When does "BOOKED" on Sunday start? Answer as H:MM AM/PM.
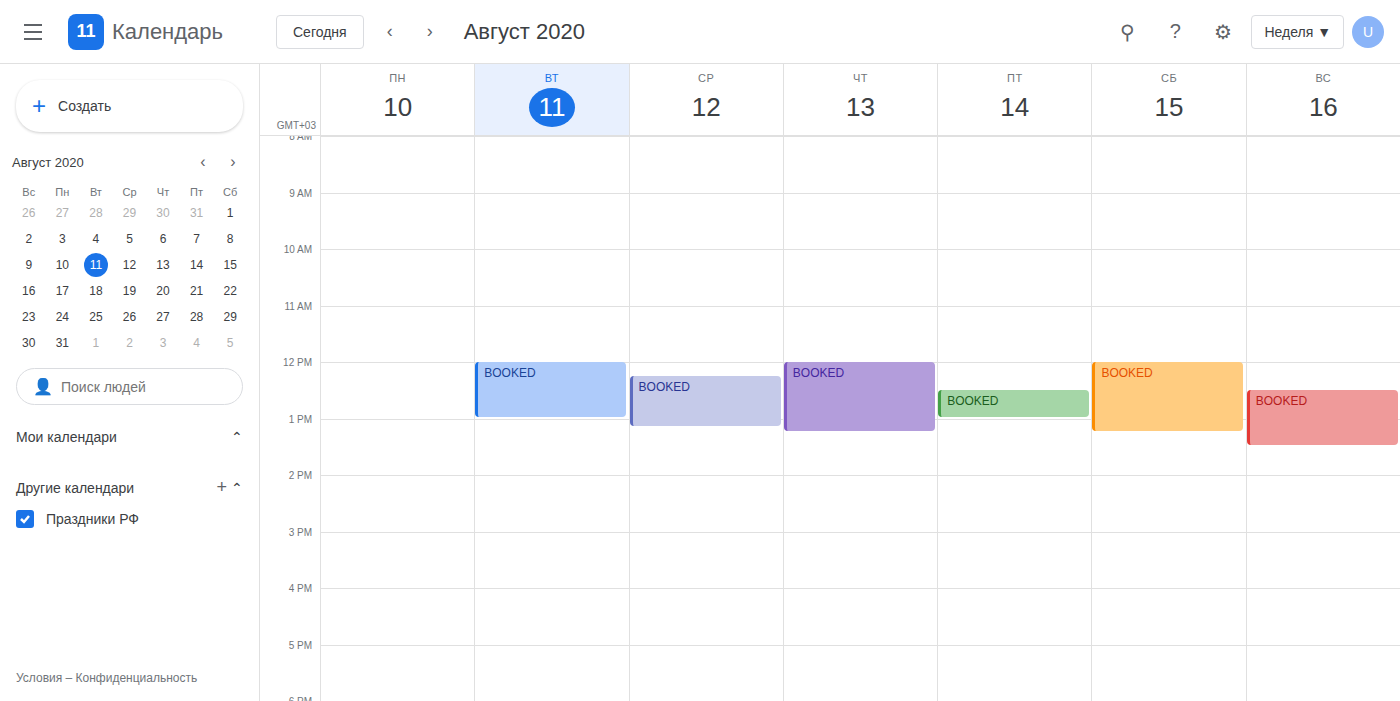
12:30 PM